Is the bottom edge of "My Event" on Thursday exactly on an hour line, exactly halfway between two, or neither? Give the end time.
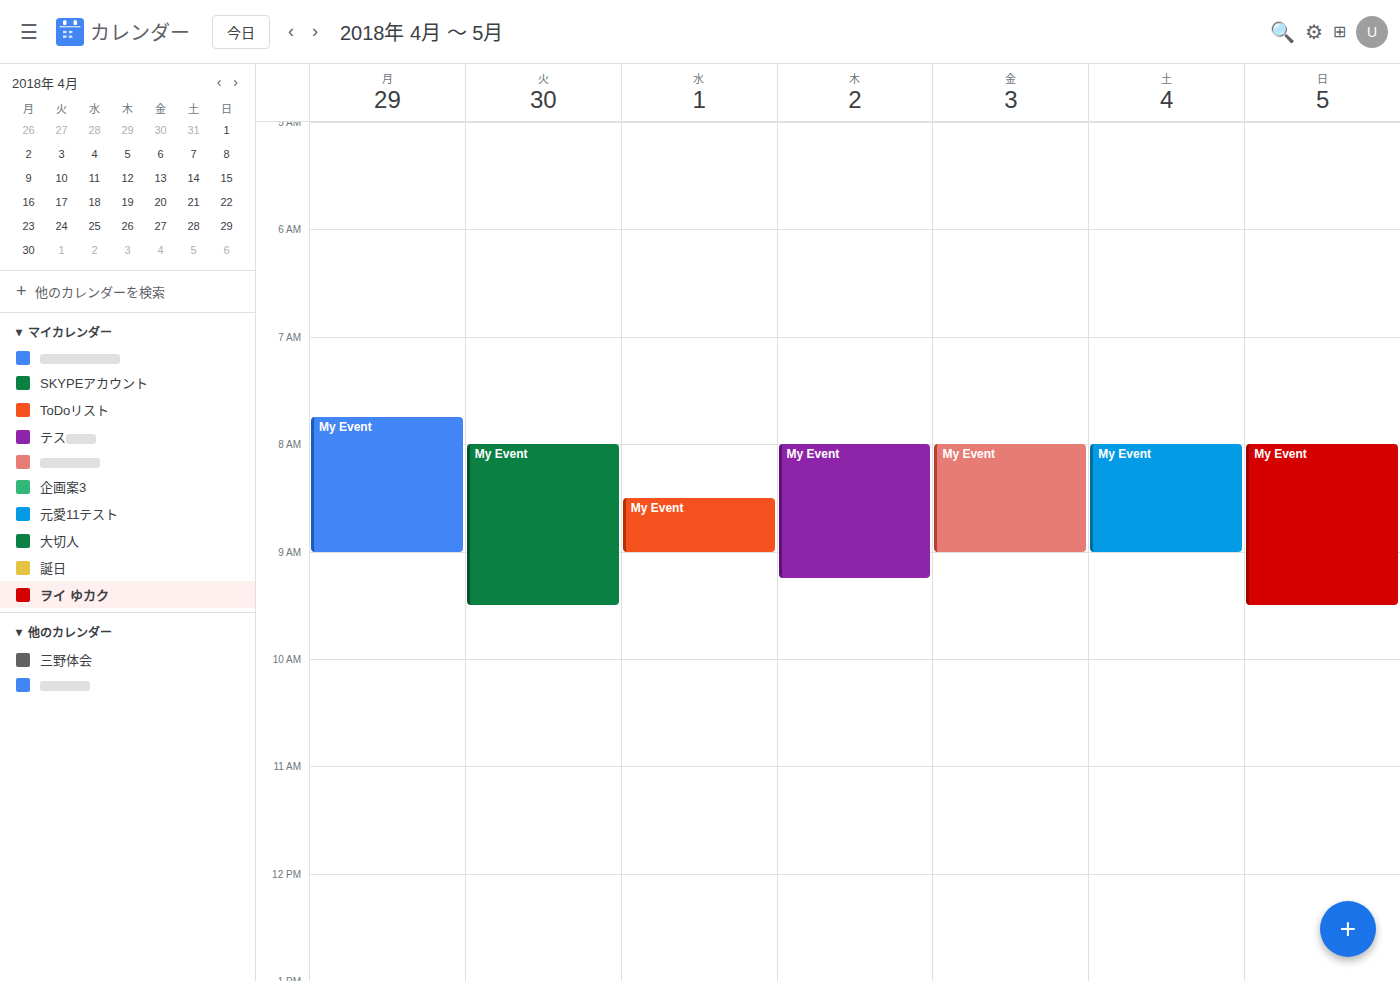
9:15 AM -- neither: a quarter of the way from the 9 AM line to the 10 AM line.